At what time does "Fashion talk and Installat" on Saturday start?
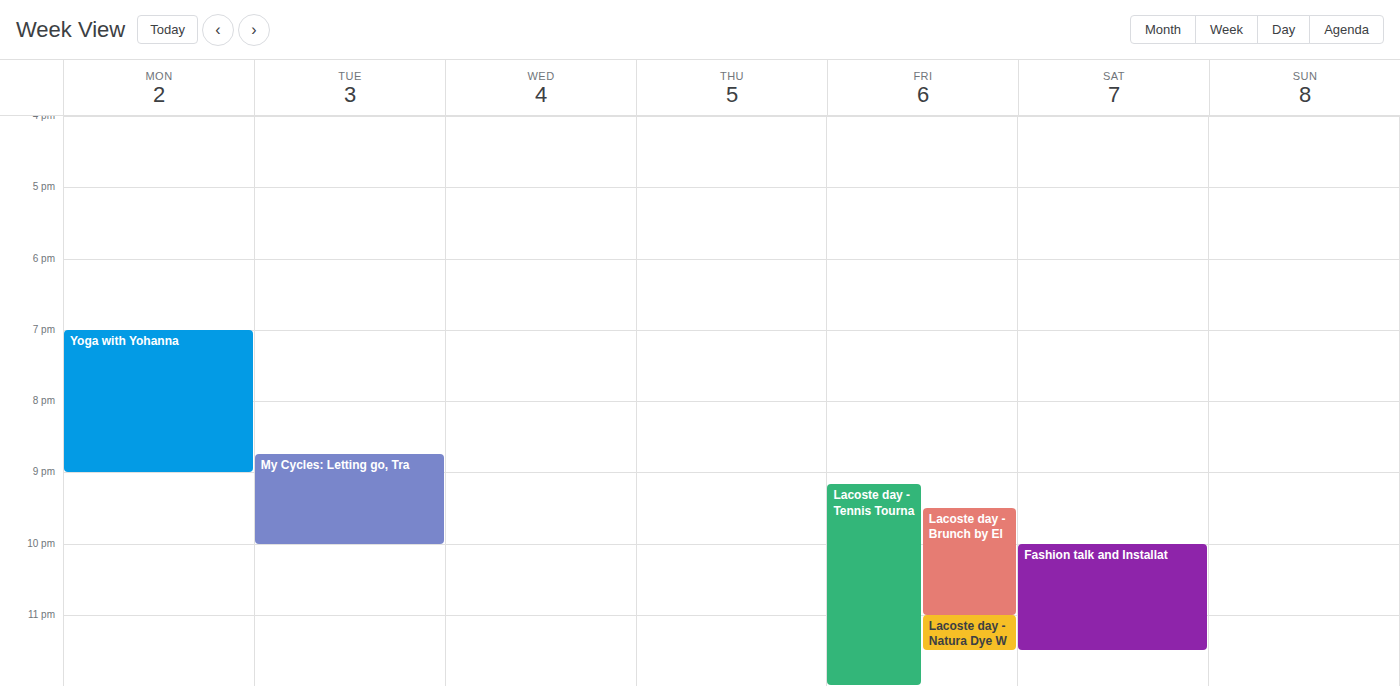
10:00 PM